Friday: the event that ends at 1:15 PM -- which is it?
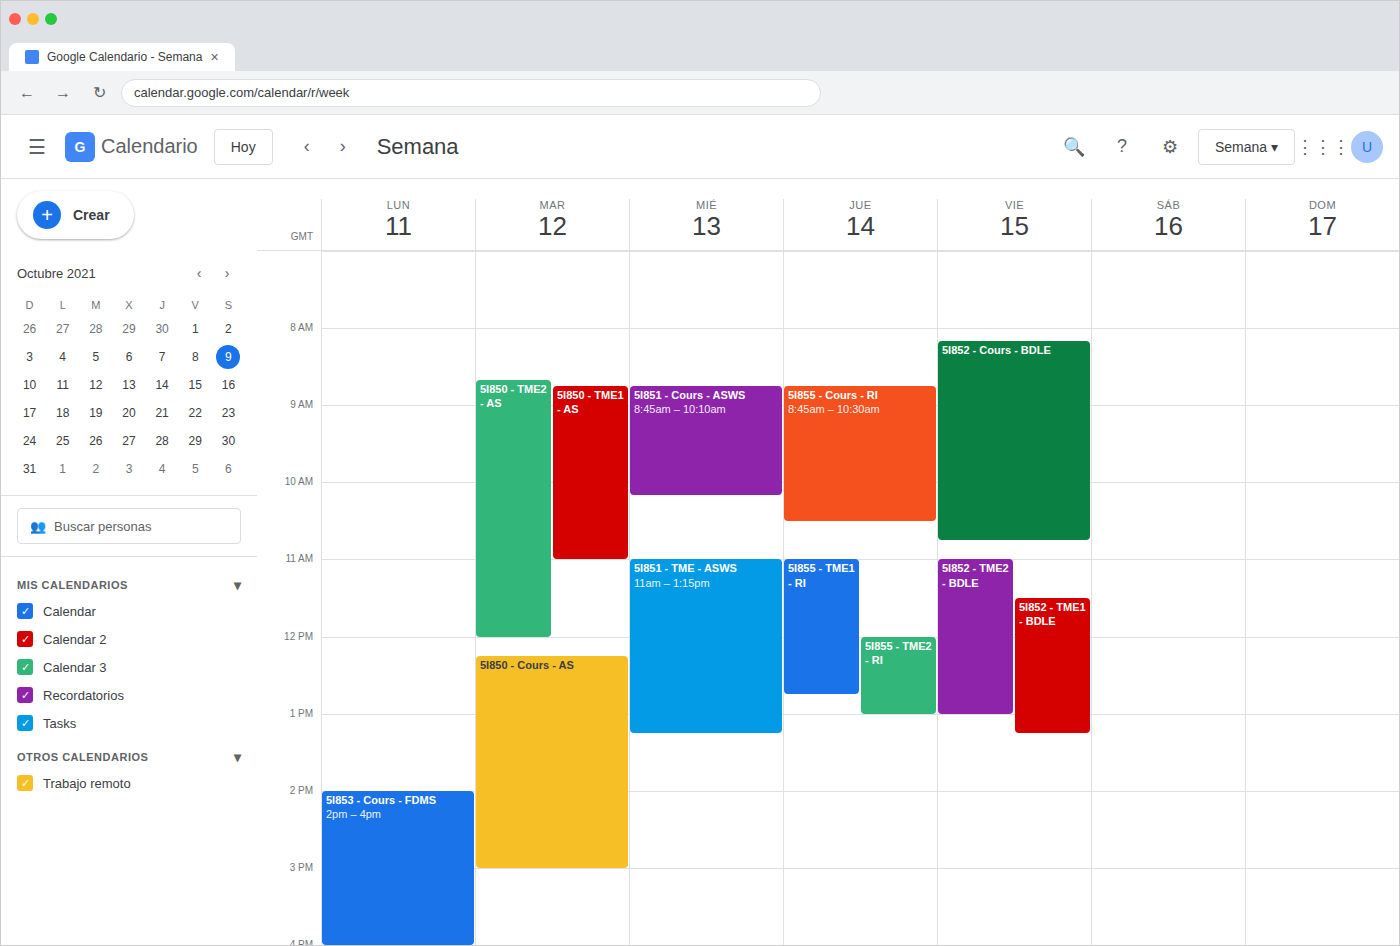
"5I852 - TME1 - BDLE"